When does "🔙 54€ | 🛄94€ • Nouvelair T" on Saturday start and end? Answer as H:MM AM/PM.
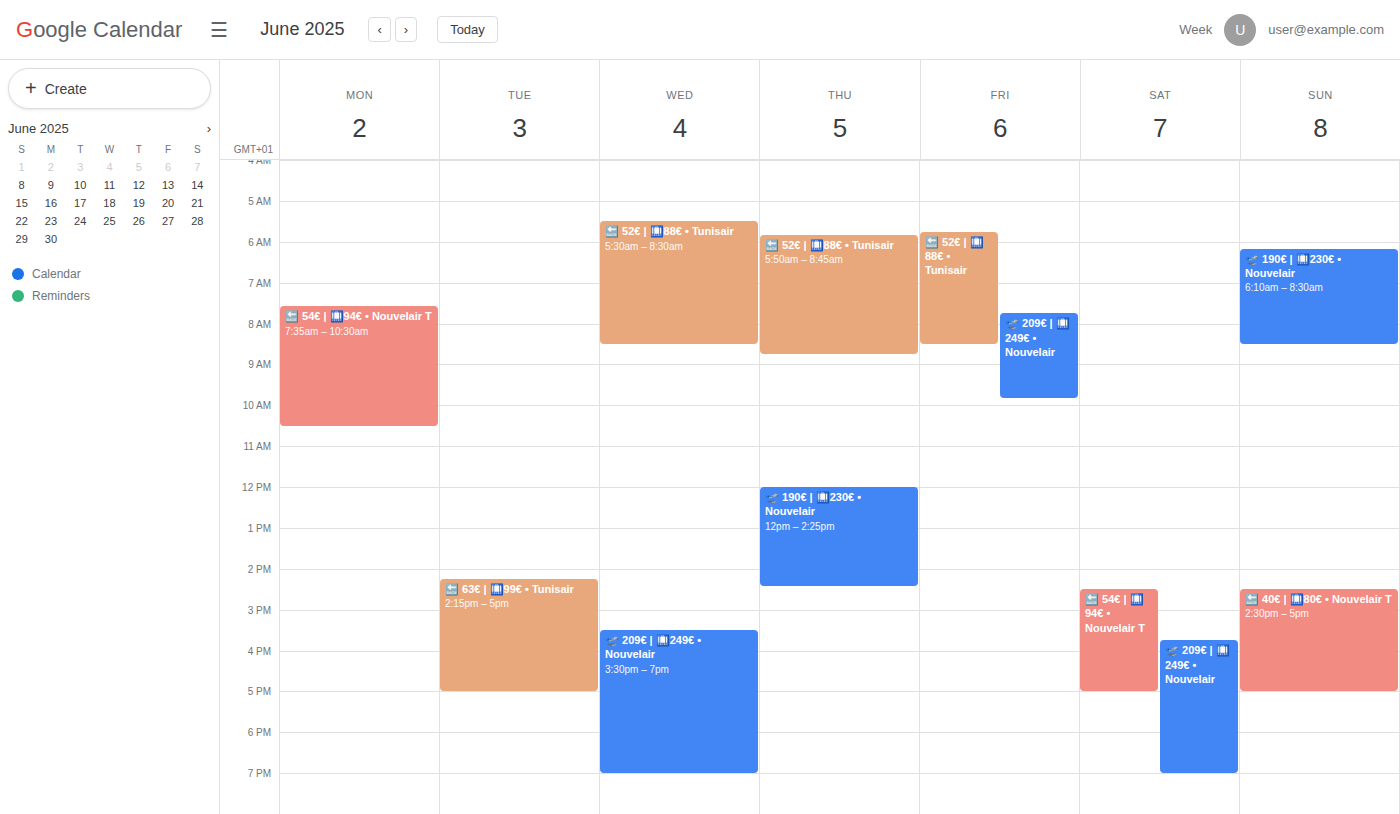
2:30 PM to 5:00 PM